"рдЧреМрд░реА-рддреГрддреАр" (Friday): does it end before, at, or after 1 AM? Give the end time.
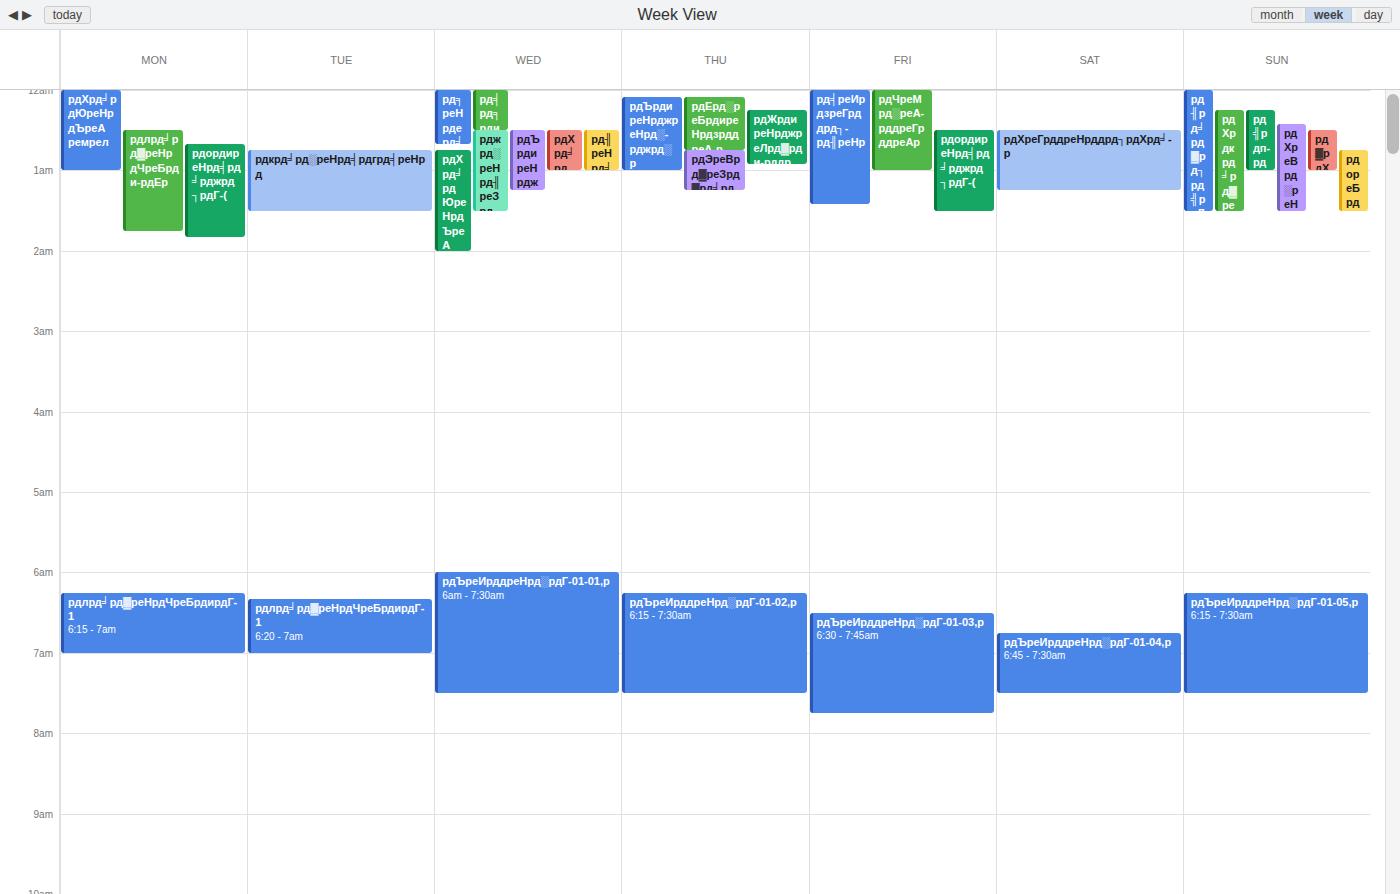
1:00 AM -- exactly at 1 AM, on the 1 AM line.